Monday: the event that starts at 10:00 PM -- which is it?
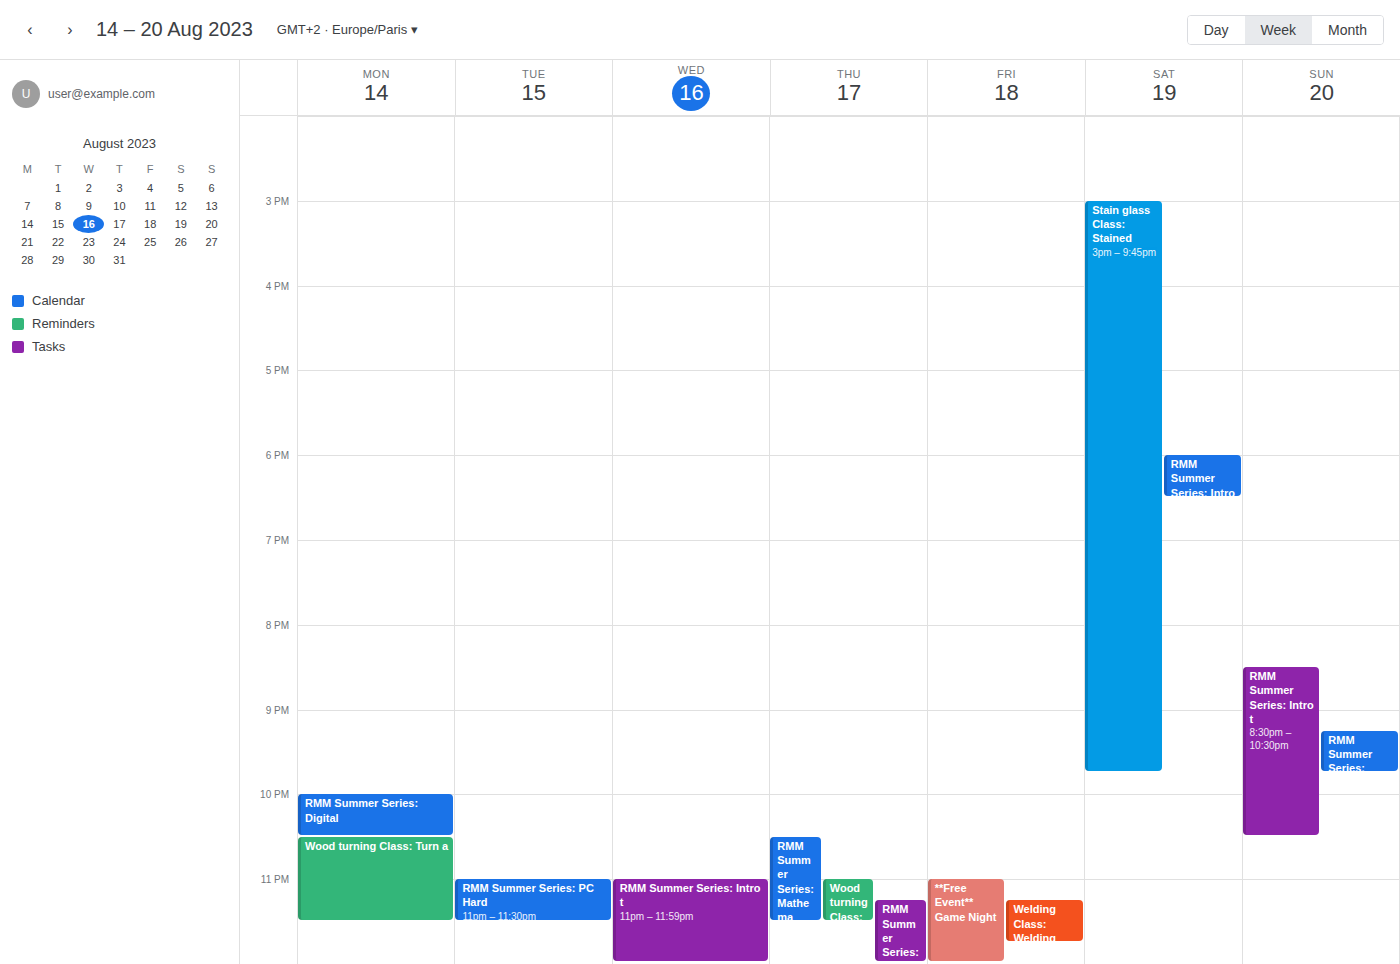
"RMM Summer Series: Digital"